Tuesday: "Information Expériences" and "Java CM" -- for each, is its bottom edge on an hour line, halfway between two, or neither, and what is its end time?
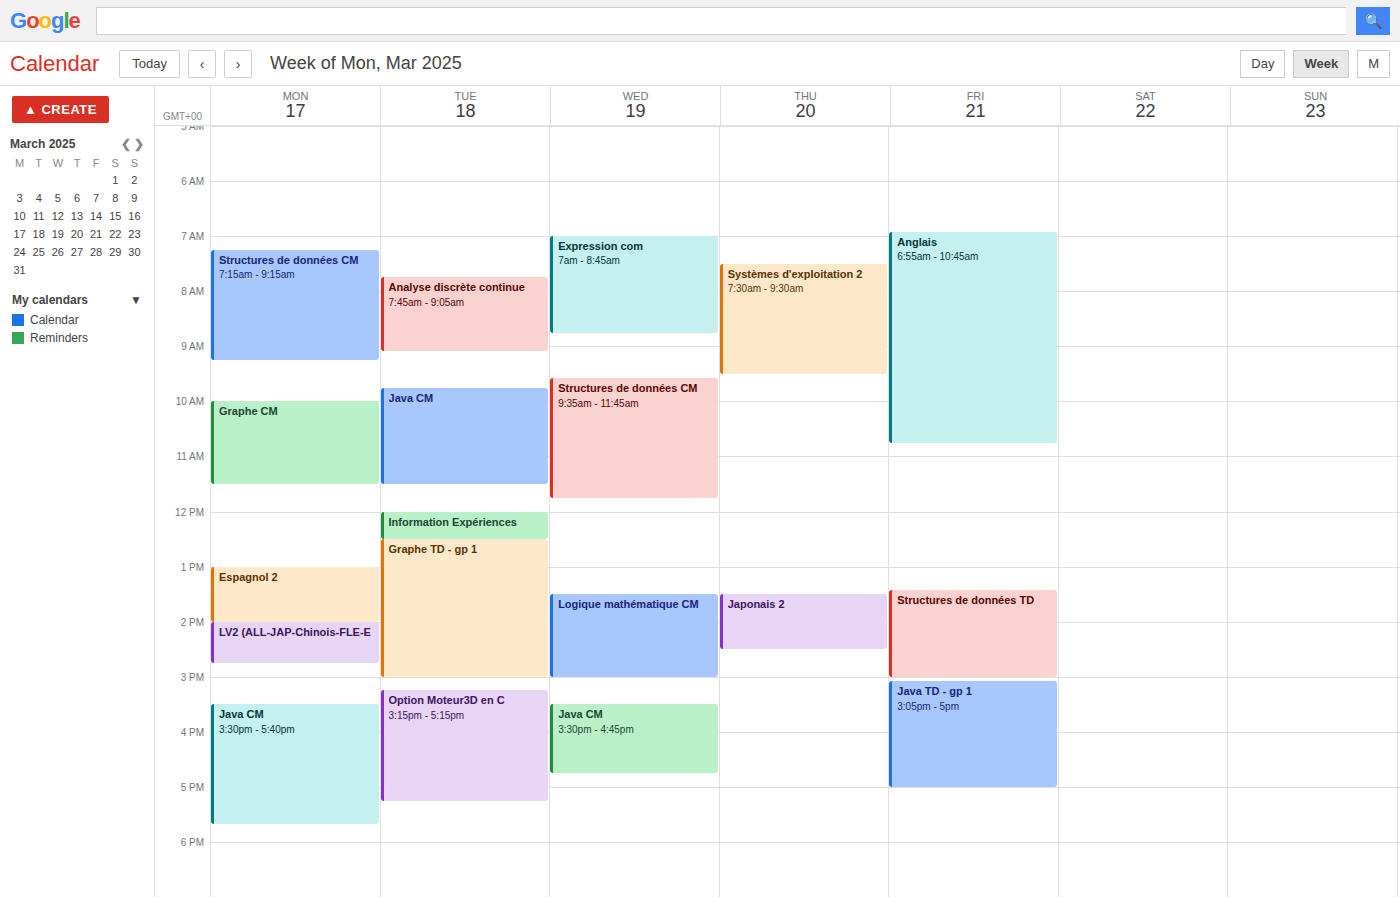
"Information Expériences": 12:30 PM, halfway between the 12 PM and 1 PM lines. "Java CM": 11:30 AM, halfway between the 11 AM and 12 PM lines.